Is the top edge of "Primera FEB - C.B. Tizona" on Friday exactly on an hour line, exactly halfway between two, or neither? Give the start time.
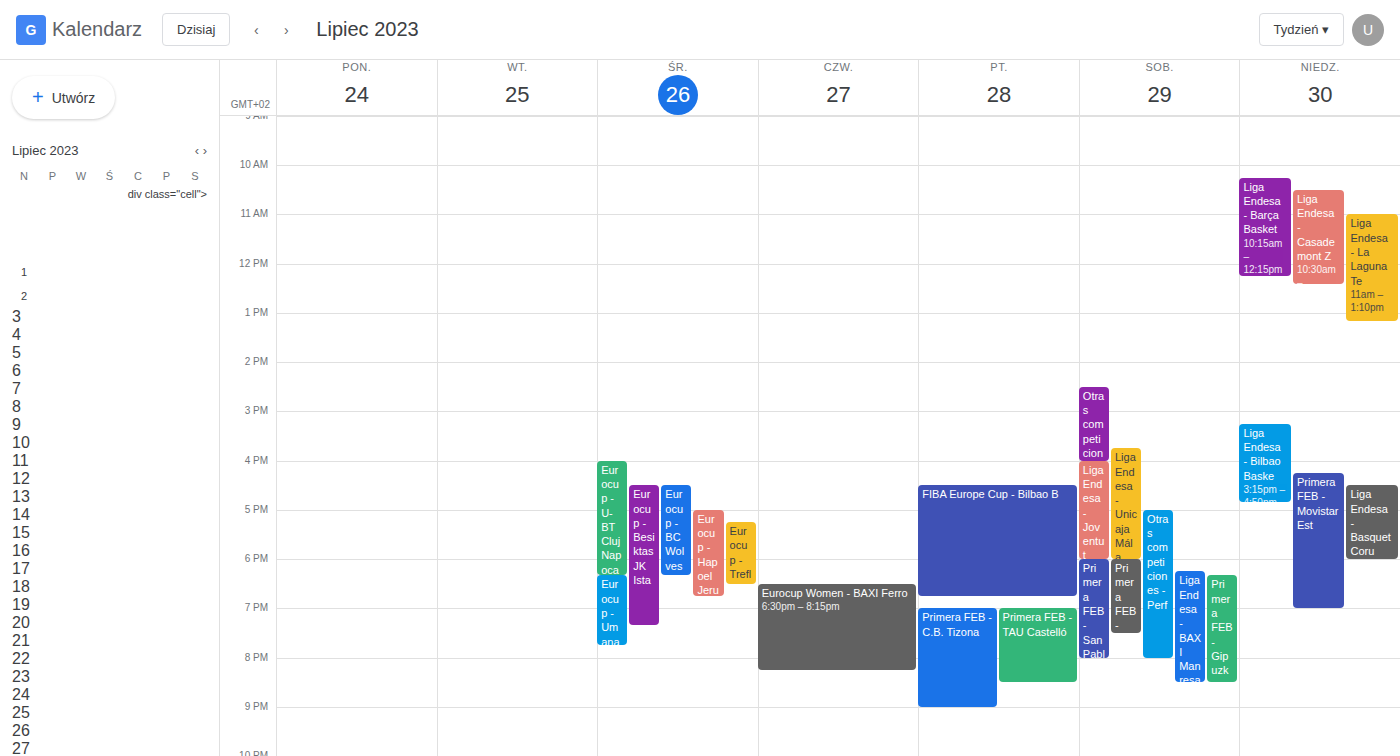
19:00 -- exactly on the 19:00 line.